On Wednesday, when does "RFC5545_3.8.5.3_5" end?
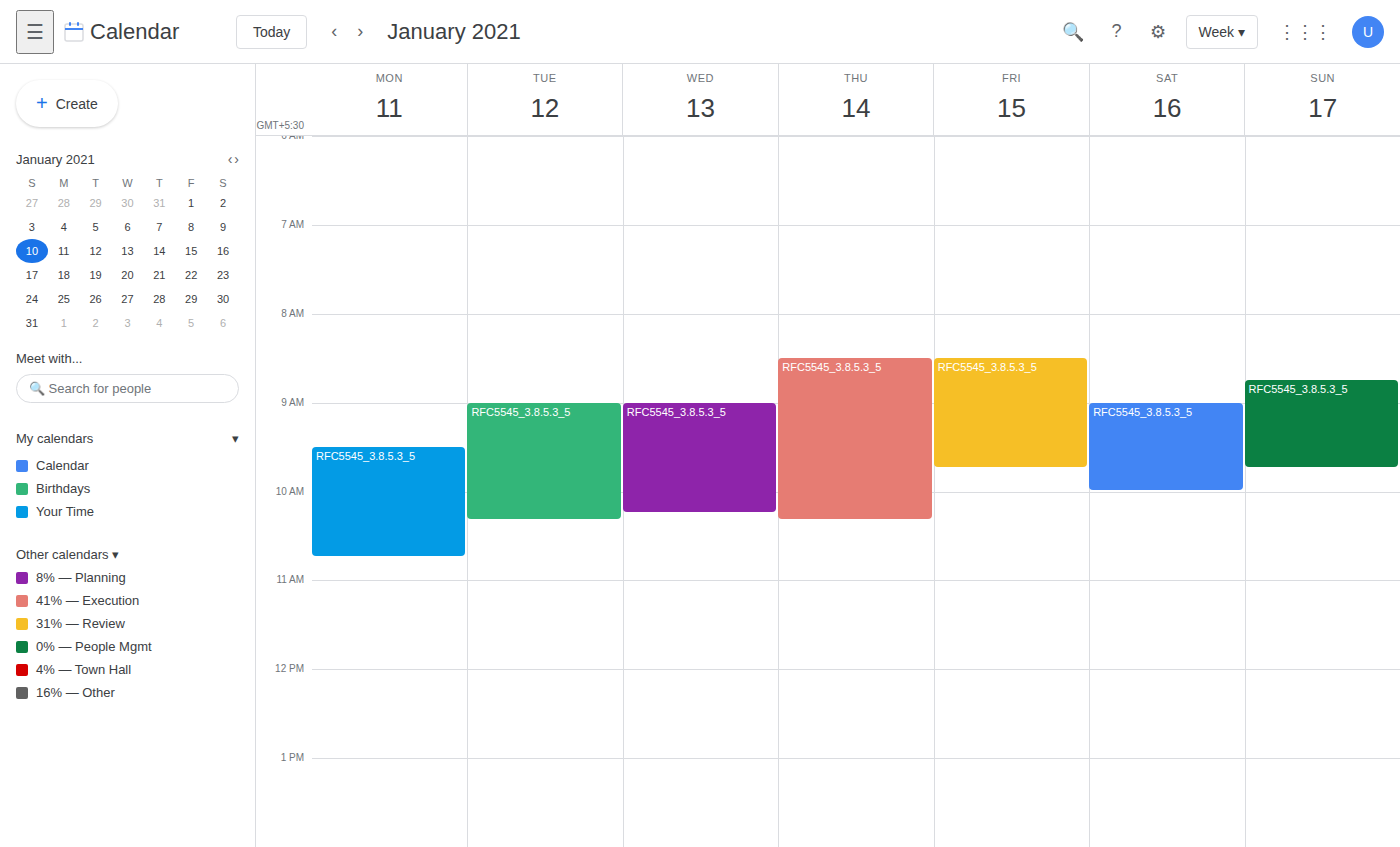
10:15 AM